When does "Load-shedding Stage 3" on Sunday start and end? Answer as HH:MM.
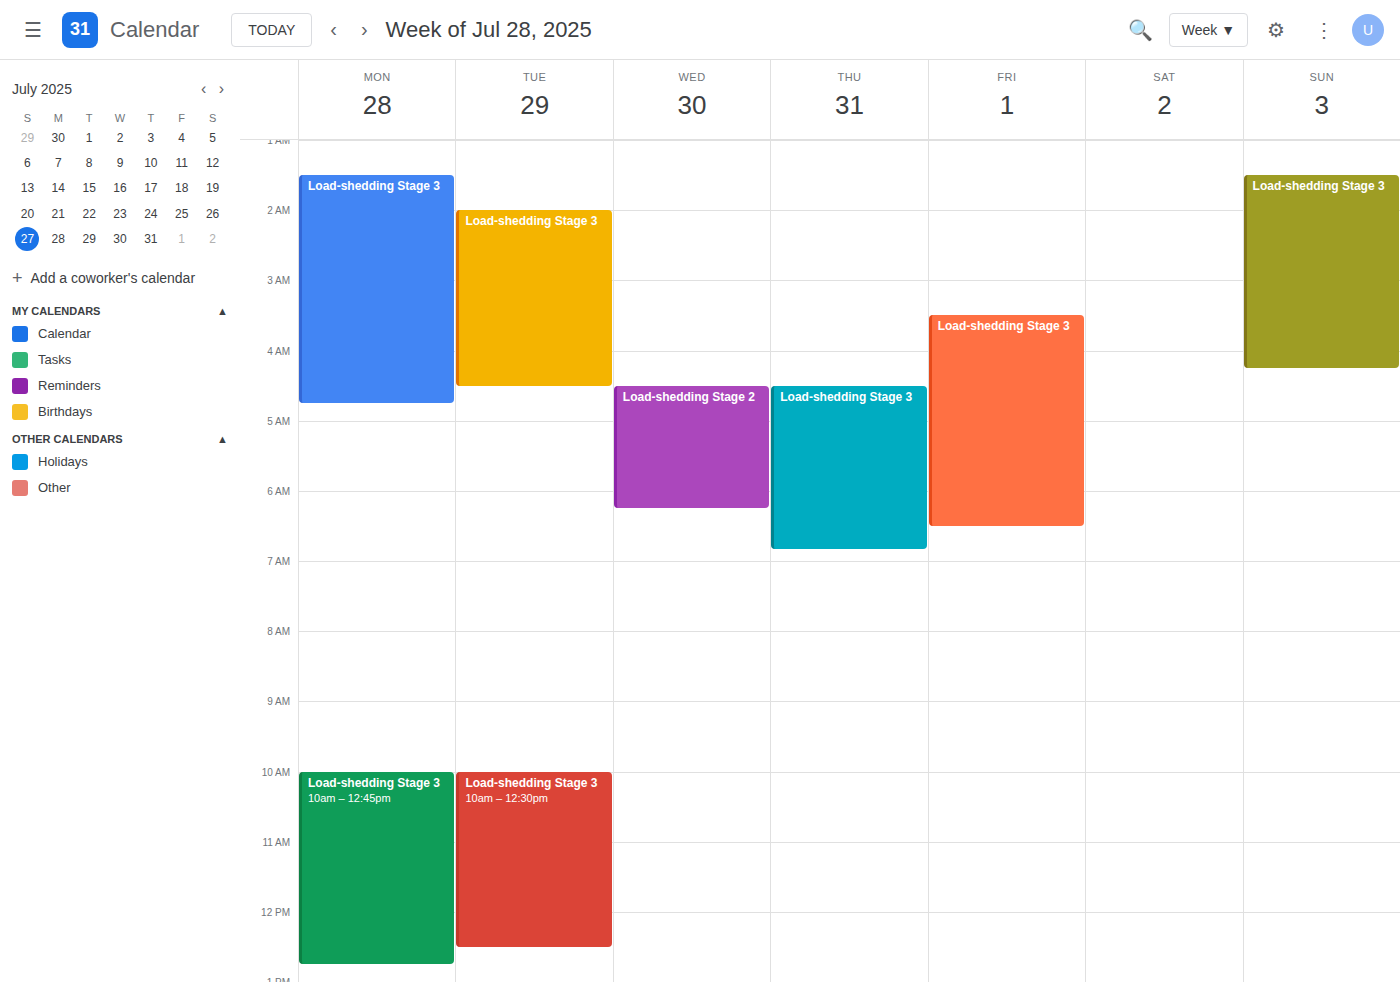
01:30 to 04:15